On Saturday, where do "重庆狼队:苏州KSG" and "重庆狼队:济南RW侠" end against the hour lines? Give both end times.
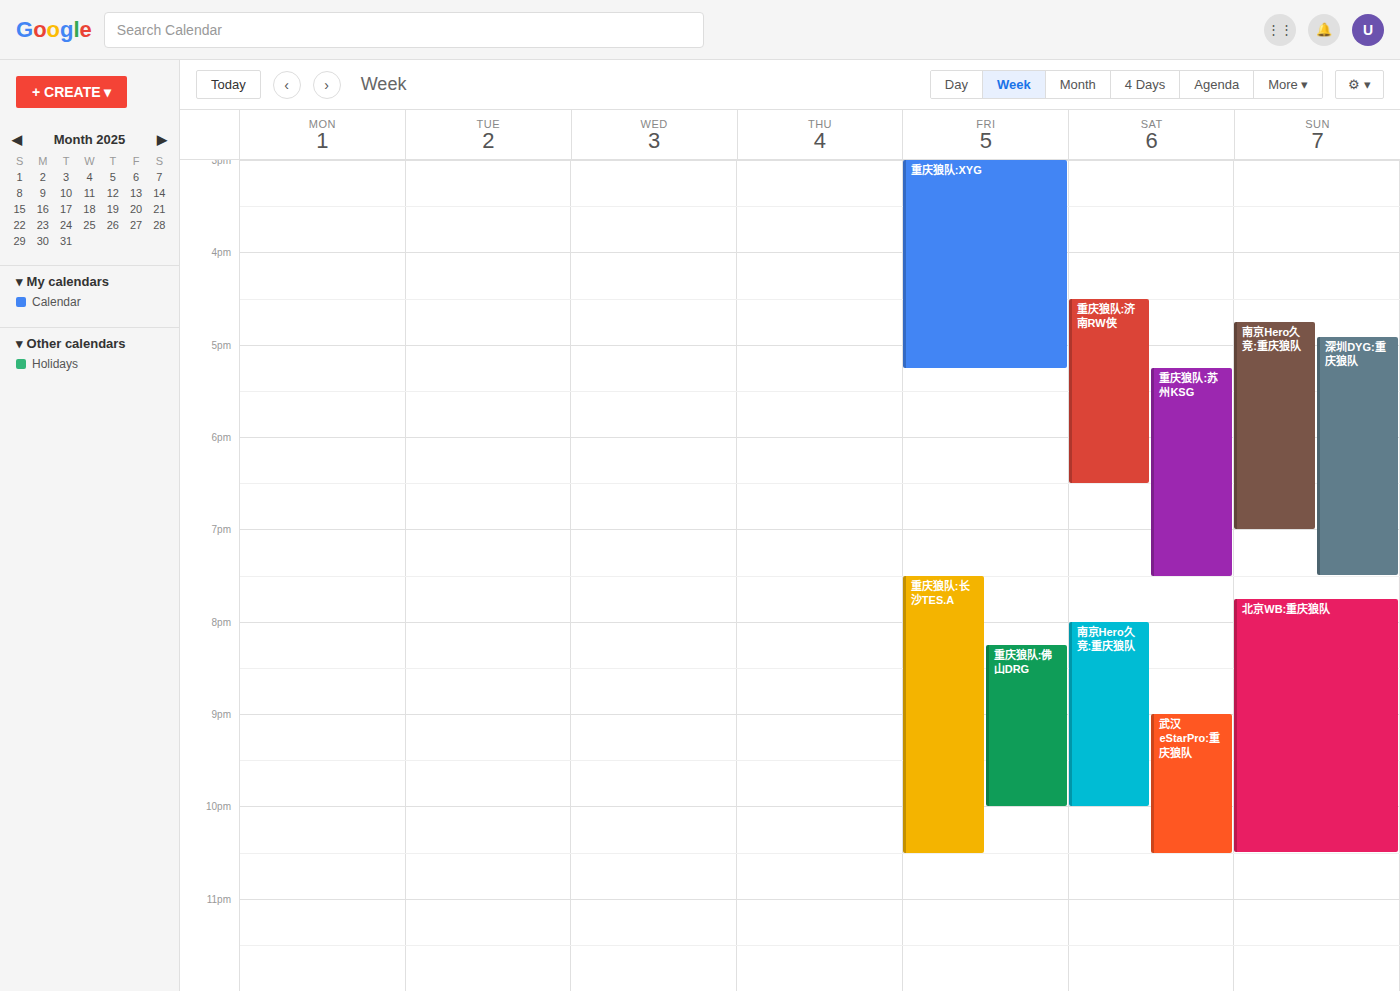
"重庆狼队:苏州KSG": 7:30 PM, halfway between the 7 PM and 8 PM lines. "重庆狼队:济南RW侠": 6:30 PM, halfway between the 6 PM and 7 PM lines.